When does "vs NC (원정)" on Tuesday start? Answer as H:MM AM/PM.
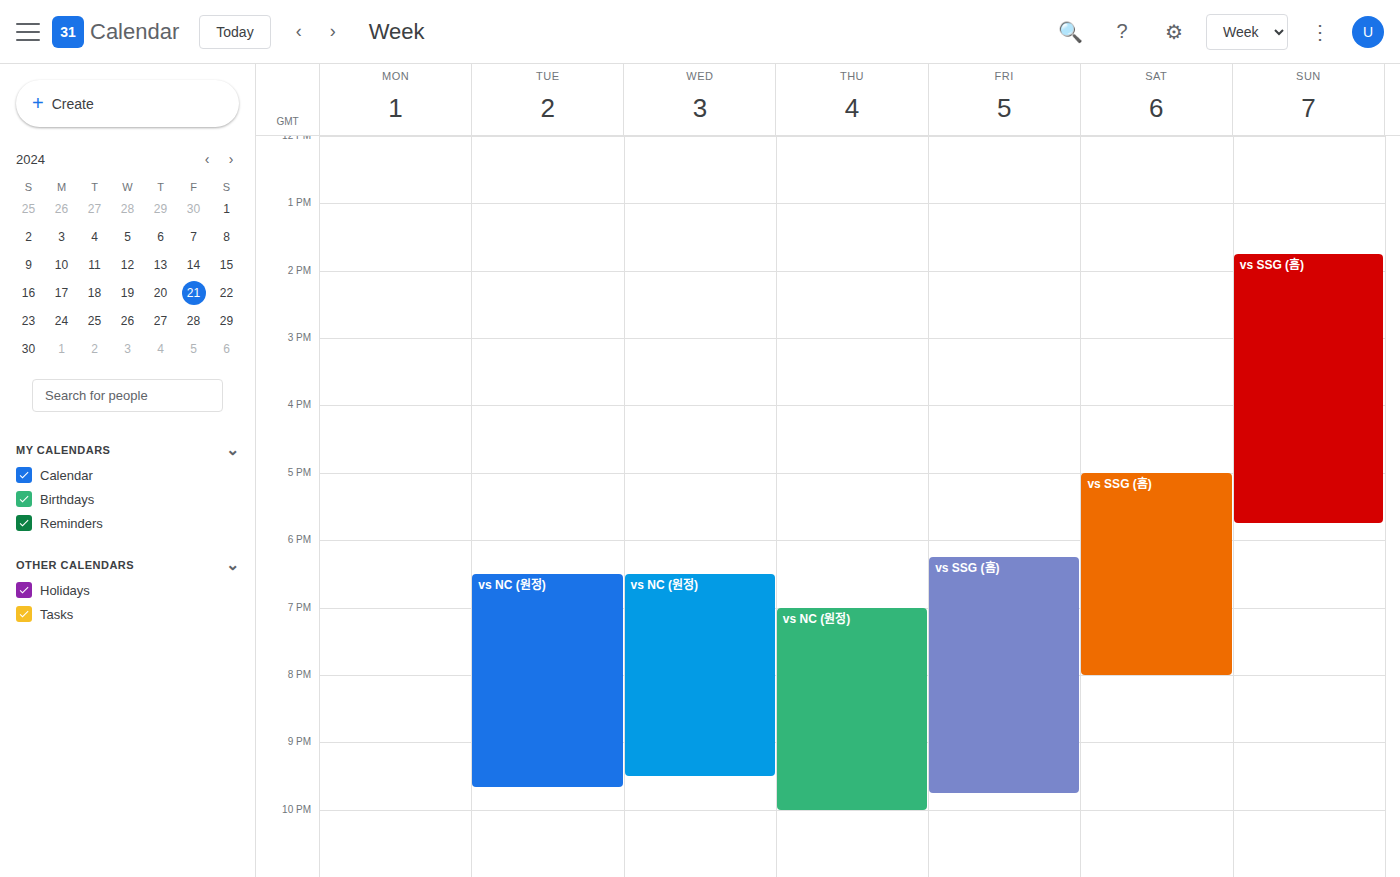
6:30 PM